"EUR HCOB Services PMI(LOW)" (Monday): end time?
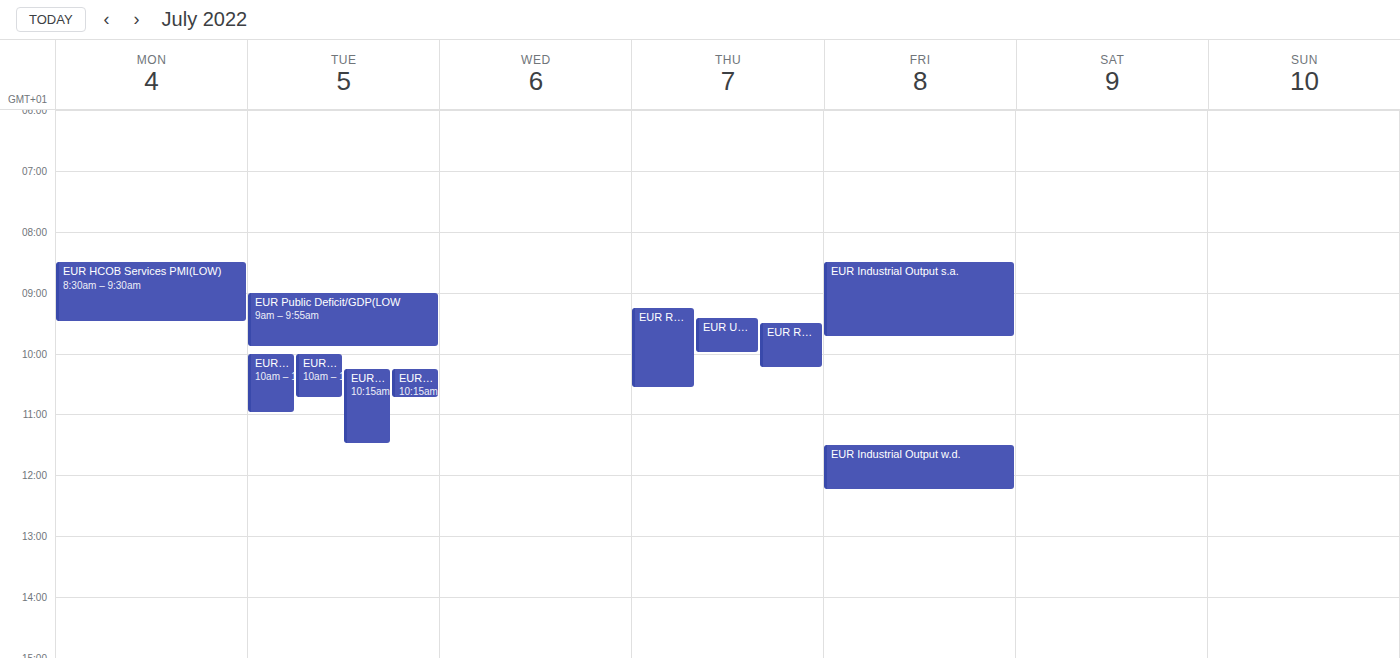
9:30 AM